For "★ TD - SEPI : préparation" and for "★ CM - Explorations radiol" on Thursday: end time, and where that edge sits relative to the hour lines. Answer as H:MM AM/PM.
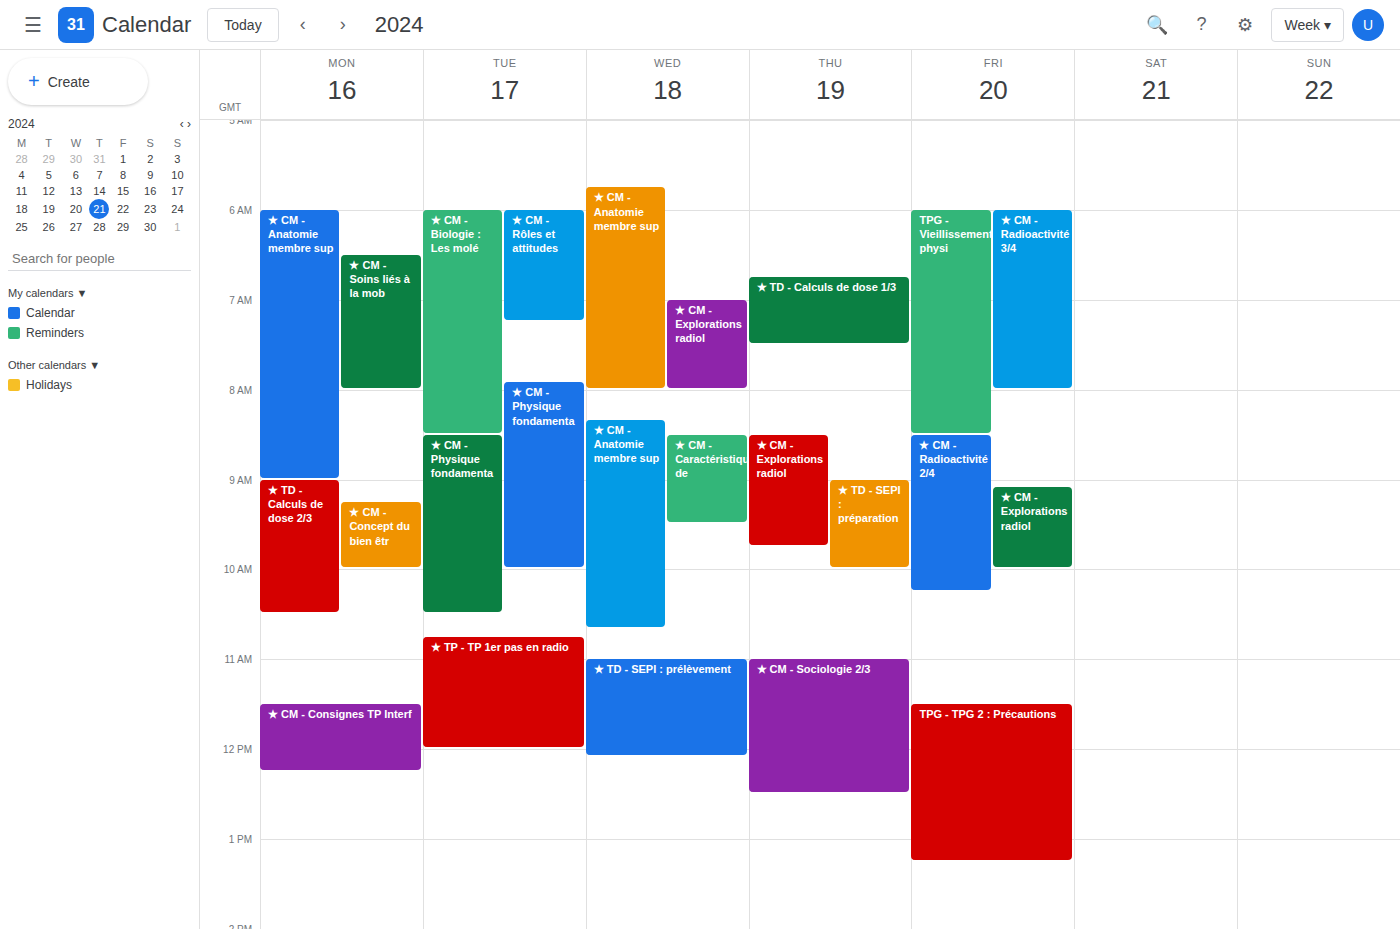
"★ TD - SEPI : préparation": 10:00 AM, exactly on the 10 AM line. "★ CM - Explorations radiol": 9:45 AM, neither: three quarters of the way from the 9 AM line to the 10 AM line.